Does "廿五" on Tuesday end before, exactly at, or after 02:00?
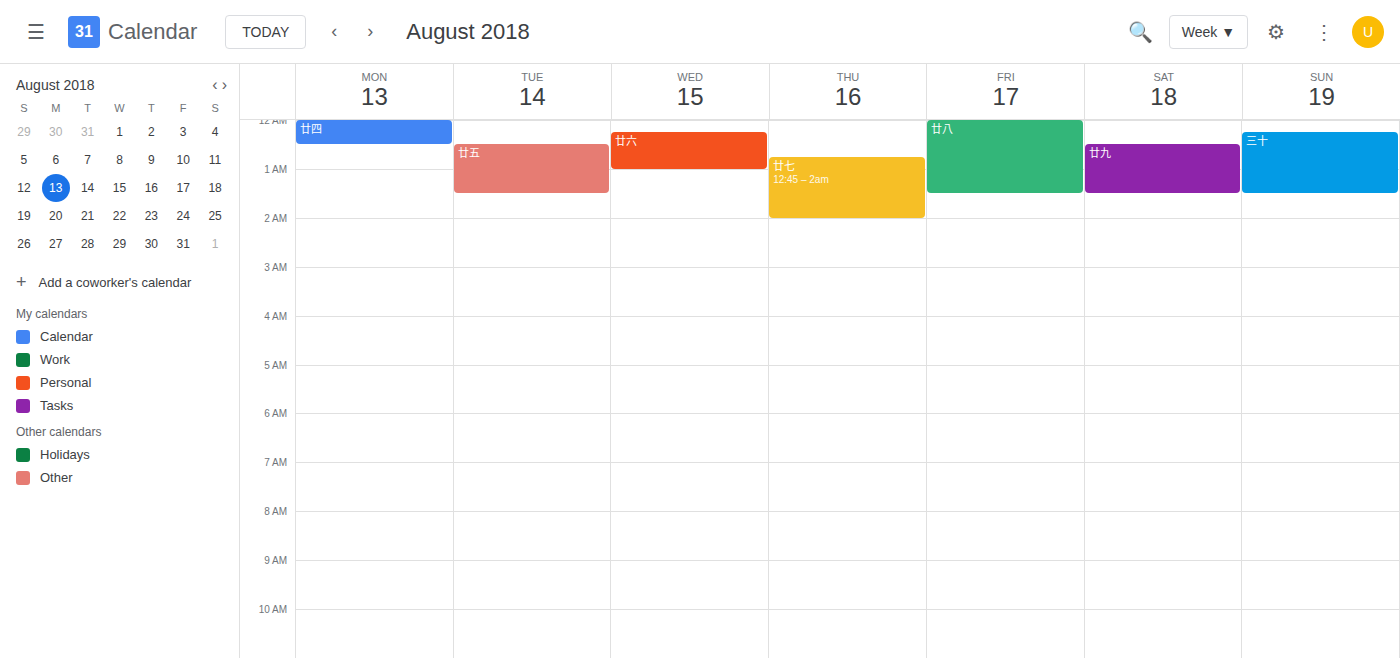
01:30 -- before 02:00, 30 minutes above the 02:00 line.